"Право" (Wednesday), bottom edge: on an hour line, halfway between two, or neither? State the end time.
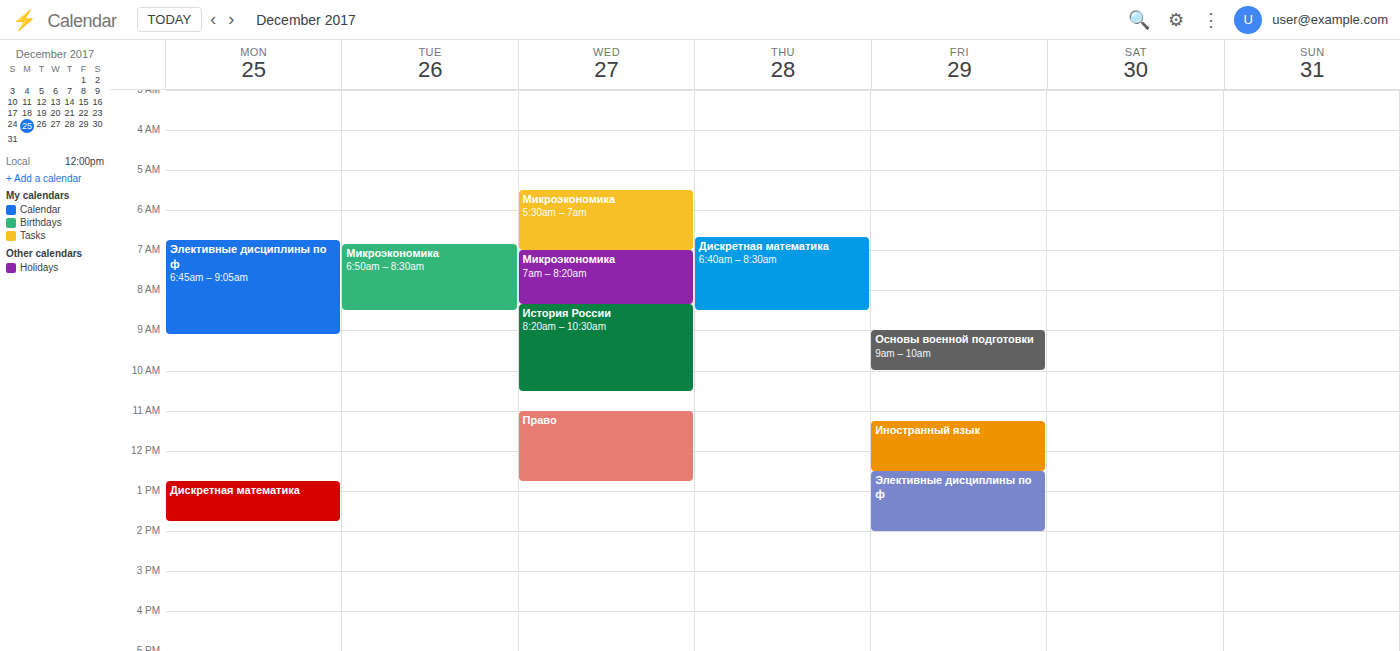
12:45 PM -- neither: three quarters of the way from the 12 PM line to the 1 PM line.